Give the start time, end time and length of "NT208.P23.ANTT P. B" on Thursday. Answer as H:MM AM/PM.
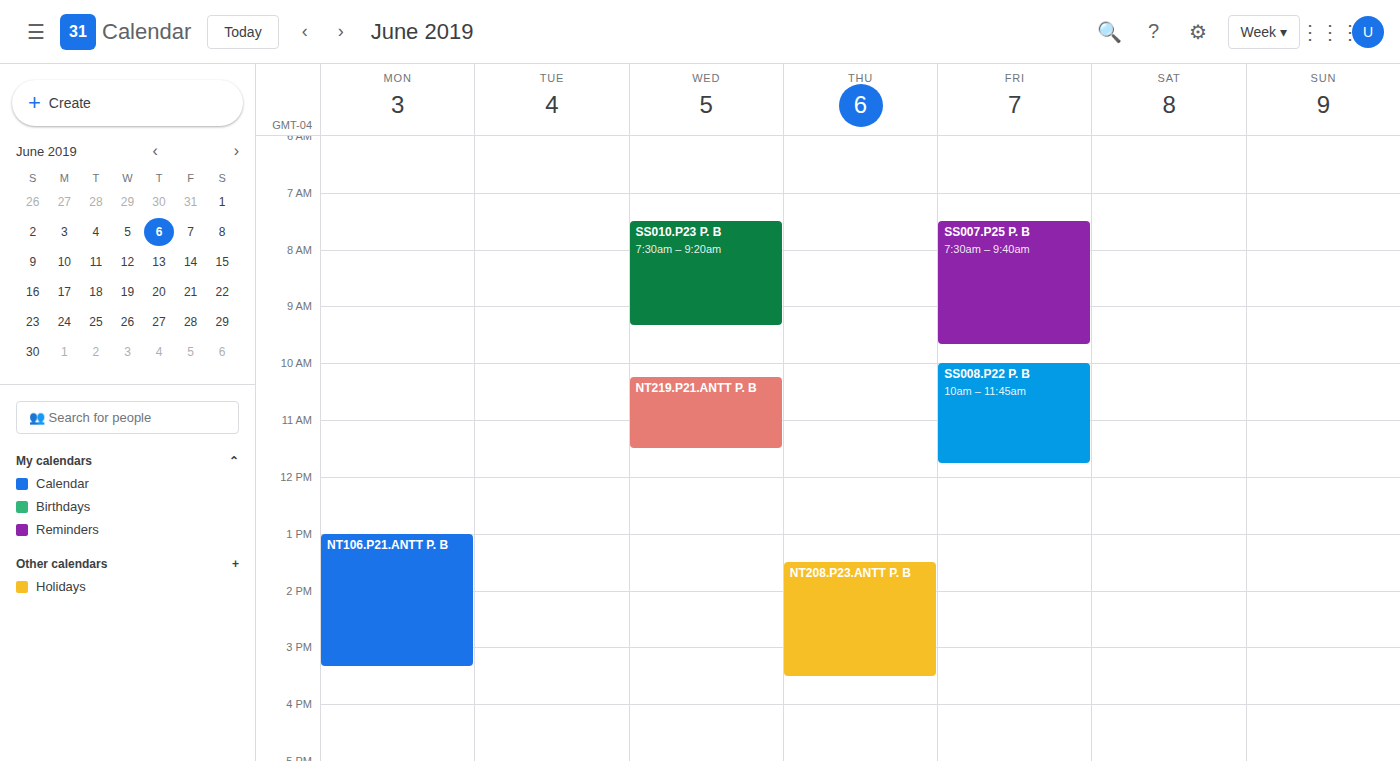
1:30 PM to 3:30 PM, 2 hours